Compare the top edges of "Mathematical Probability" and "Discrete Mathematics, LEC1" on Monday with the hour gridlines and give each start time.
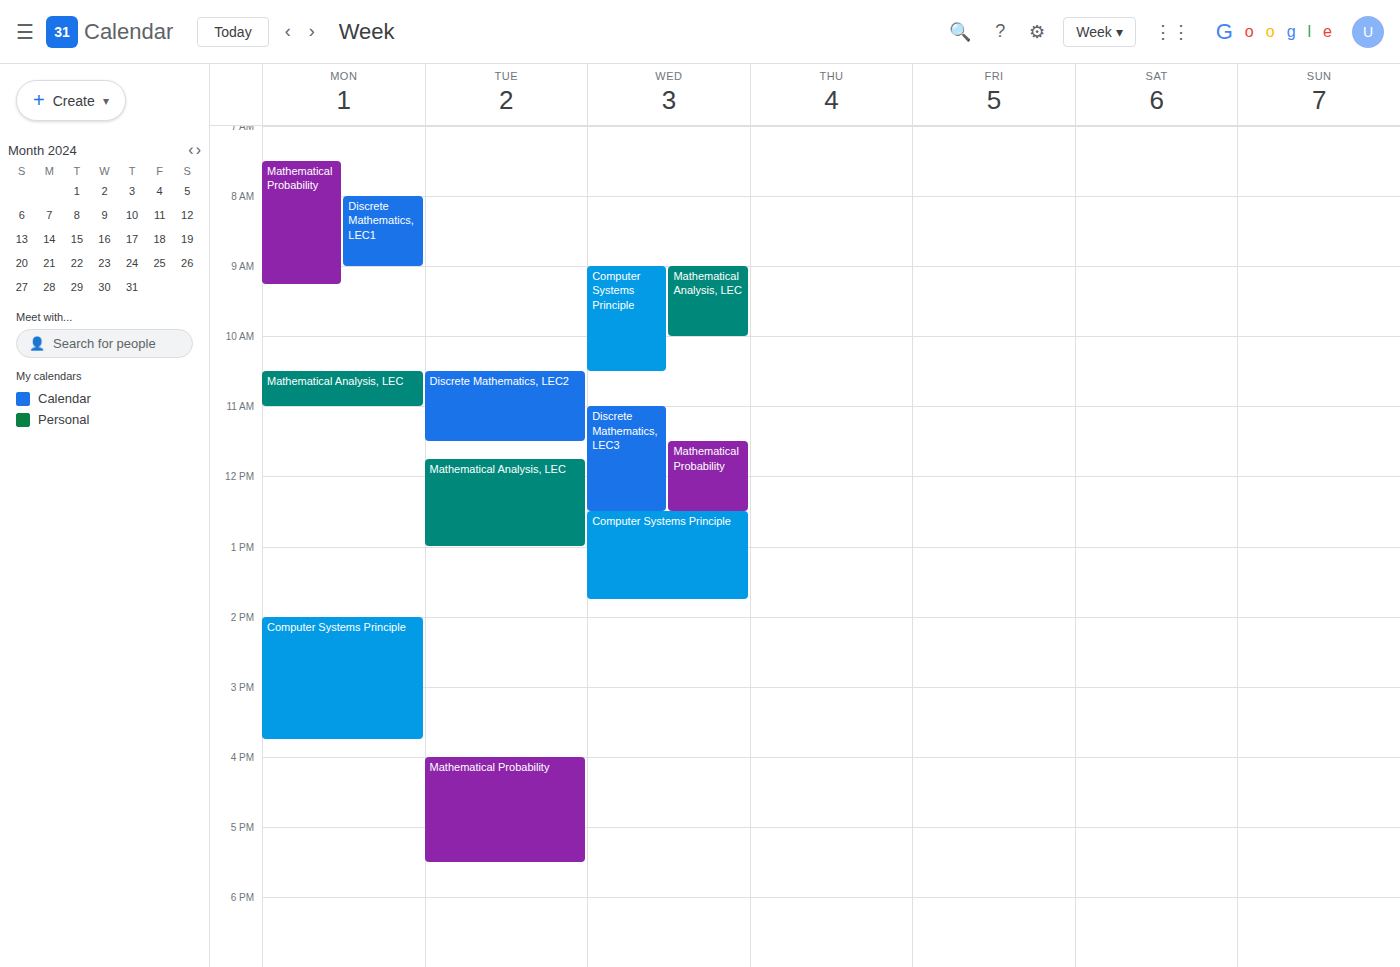
"Mathematical Probability": 07:30, halfway between the 07:00 and 08:00 lines. "Discrete Mathematics, LEC1": 08:00, exactly on the 08:00 line.